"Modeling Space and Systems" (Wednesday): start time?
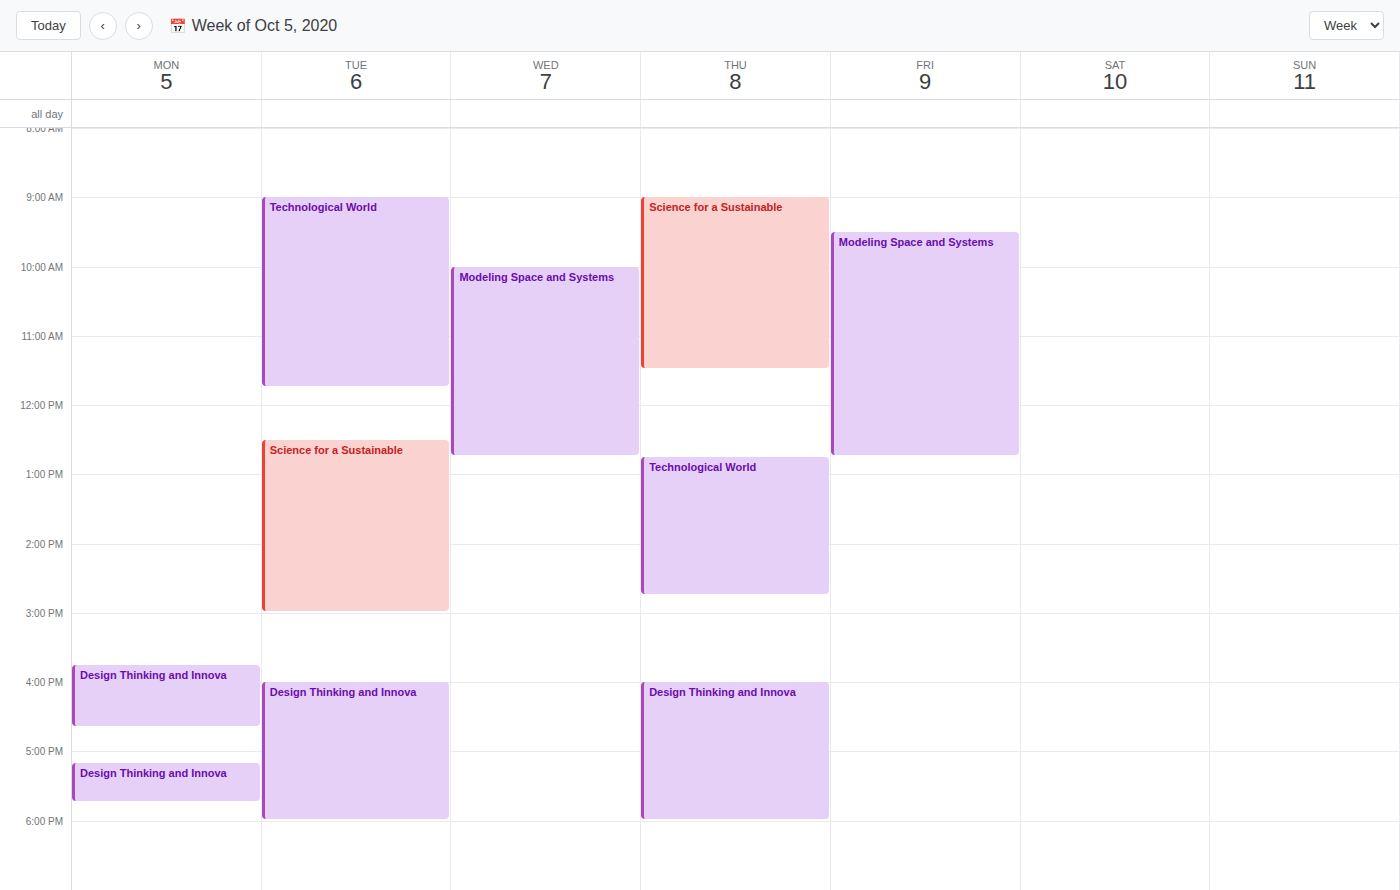
10:00 AM